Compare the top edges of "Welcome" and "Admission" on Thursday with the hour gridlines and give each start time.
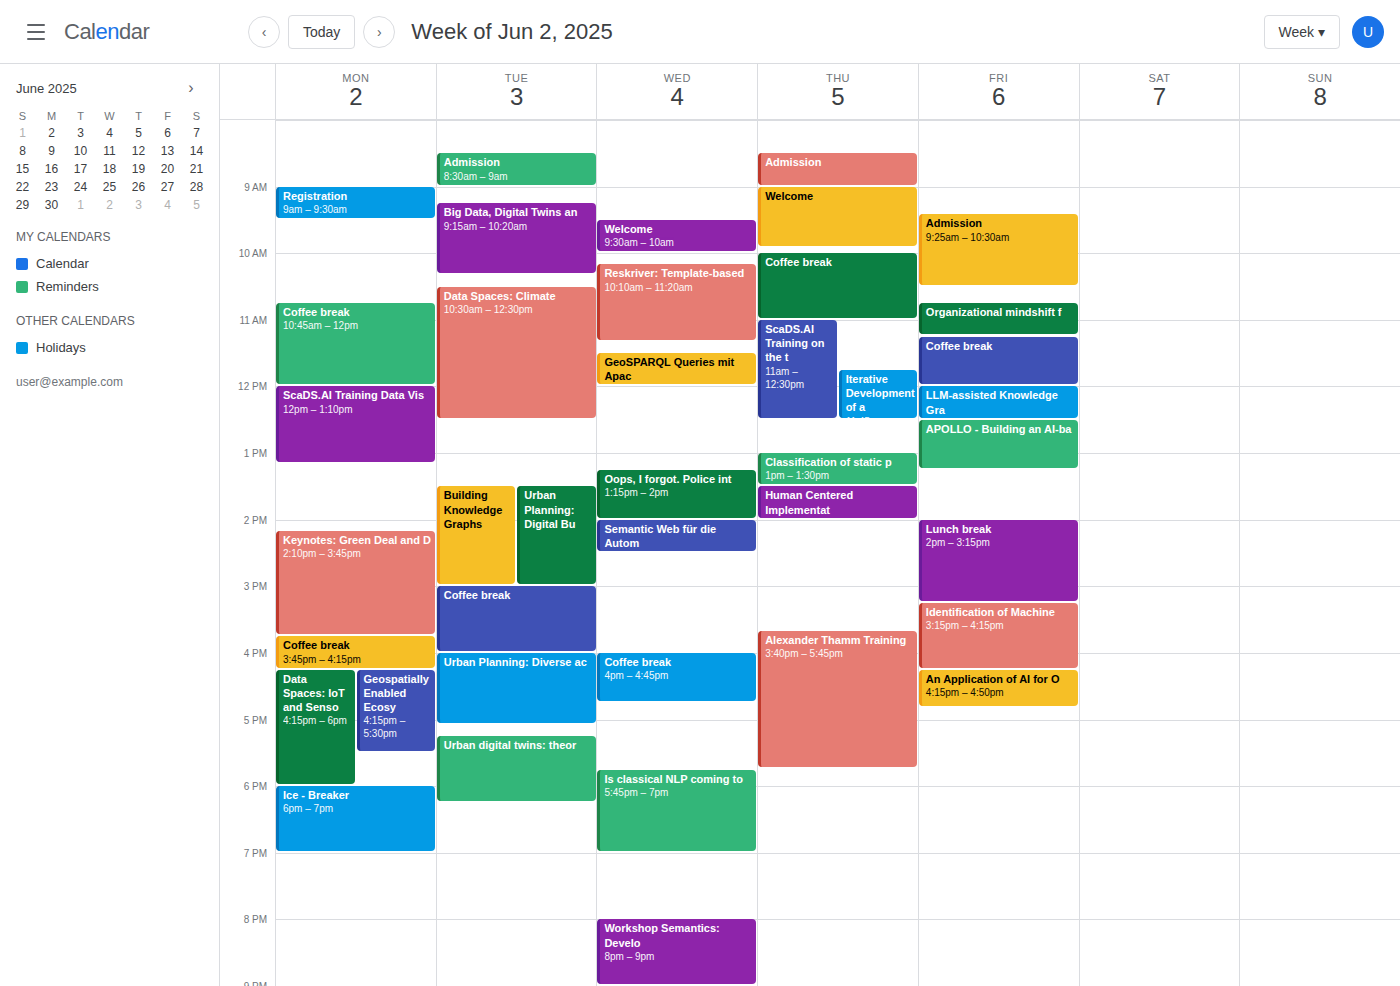
"Welcome": 9:00 AM, exactly on the 9 AM line. "Admission": 8:30 AM, halfway between the 8 AM and 9 AM lines.